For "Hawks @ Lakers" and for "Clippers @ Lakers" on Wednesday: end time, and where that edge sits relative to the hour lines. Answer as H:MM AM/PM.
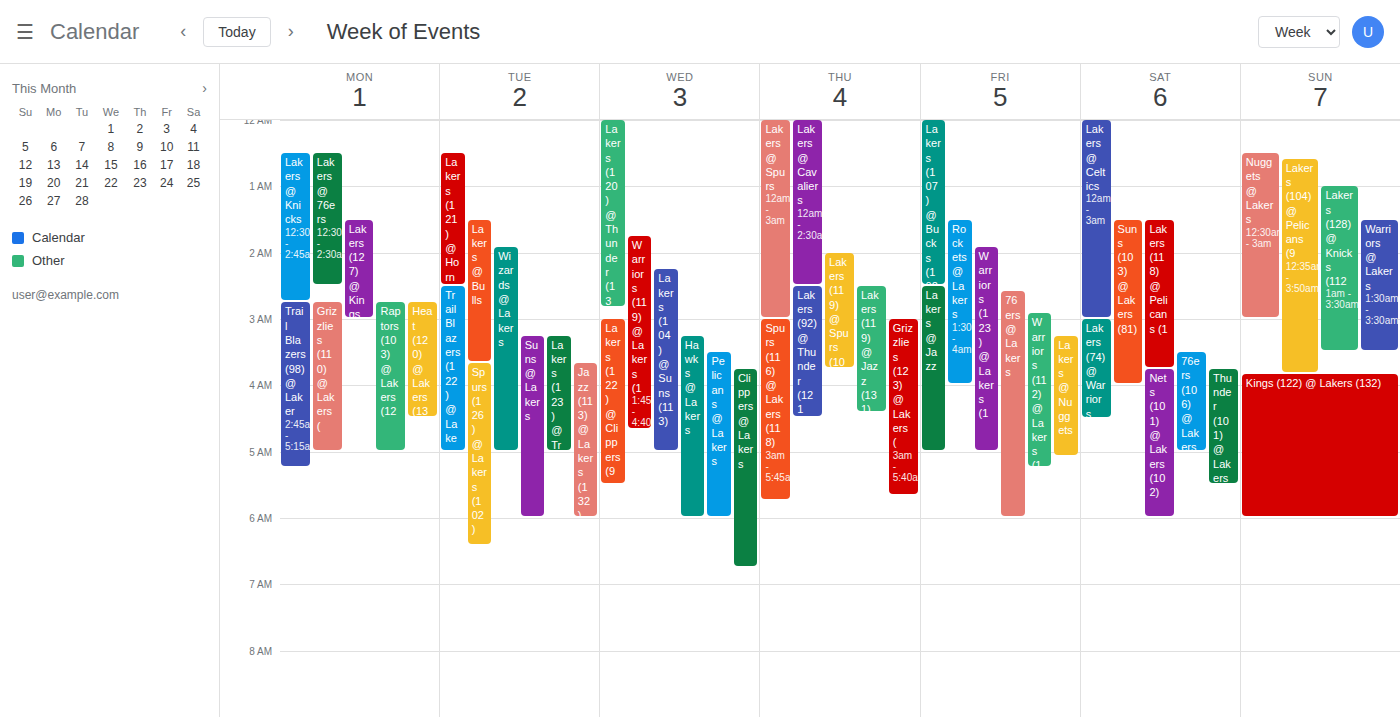
"Hawks @ Lakers": 6:00 AM, exactly on the 6 AM line. "Clippers @ Lakers": 6:45 AM, neither: three quarters of the way from the 6 AM line to the 7 AM line.